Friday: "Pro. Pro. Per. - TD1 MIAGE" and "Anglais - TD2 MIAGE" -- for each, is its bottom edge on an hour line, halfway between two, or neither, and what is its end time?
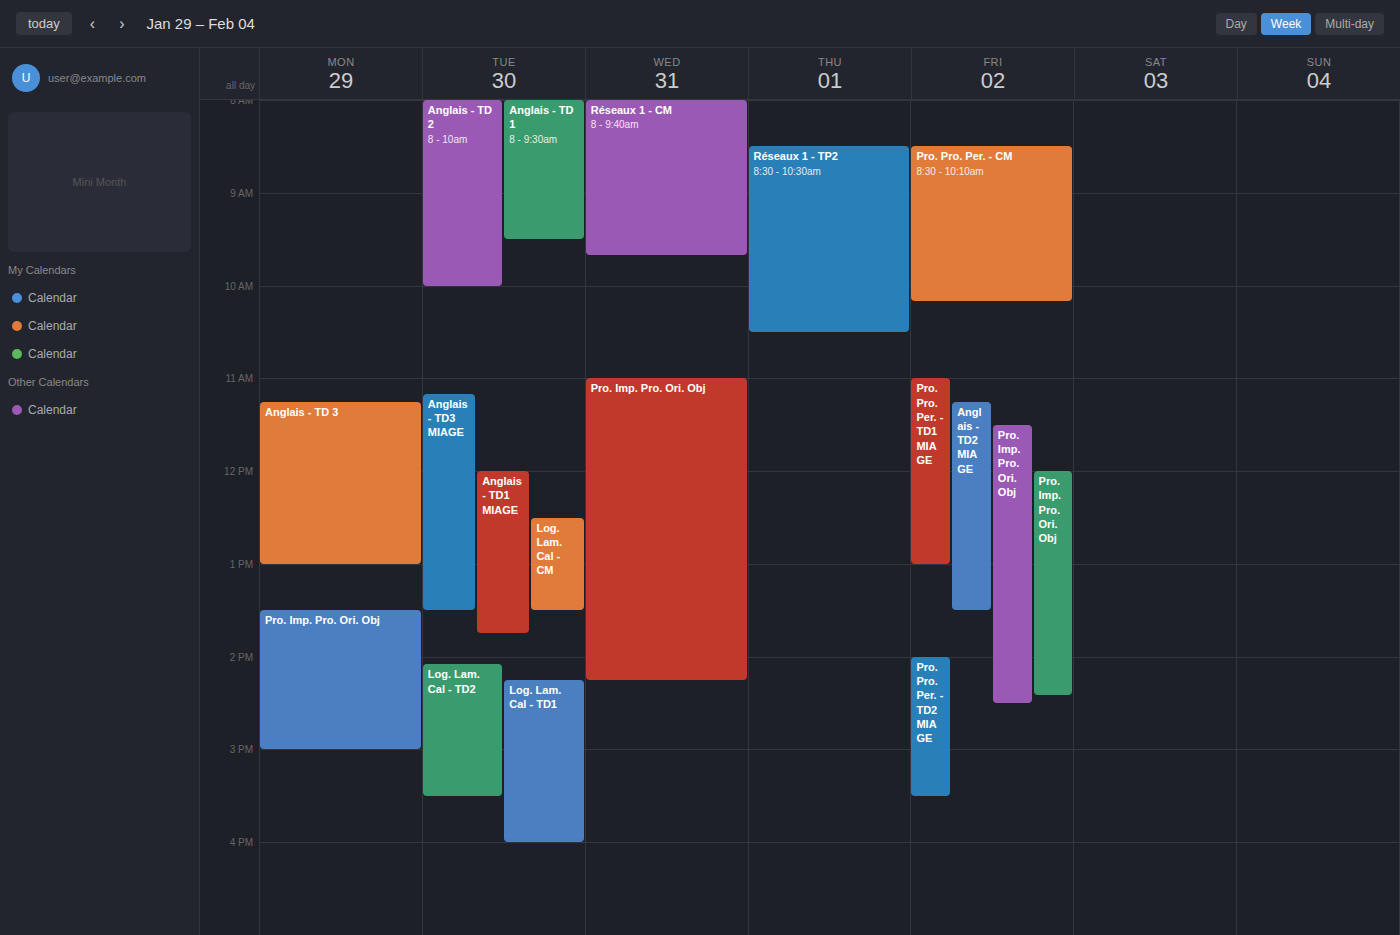
"Pro. Pro. Per. - TD1 MIAGE": 1:00 PM, exactly on the 1 PM line. "Anglais - TD2 MIAGE": 1:30 PM, halfway between the 1 PM and 2 PM lines.